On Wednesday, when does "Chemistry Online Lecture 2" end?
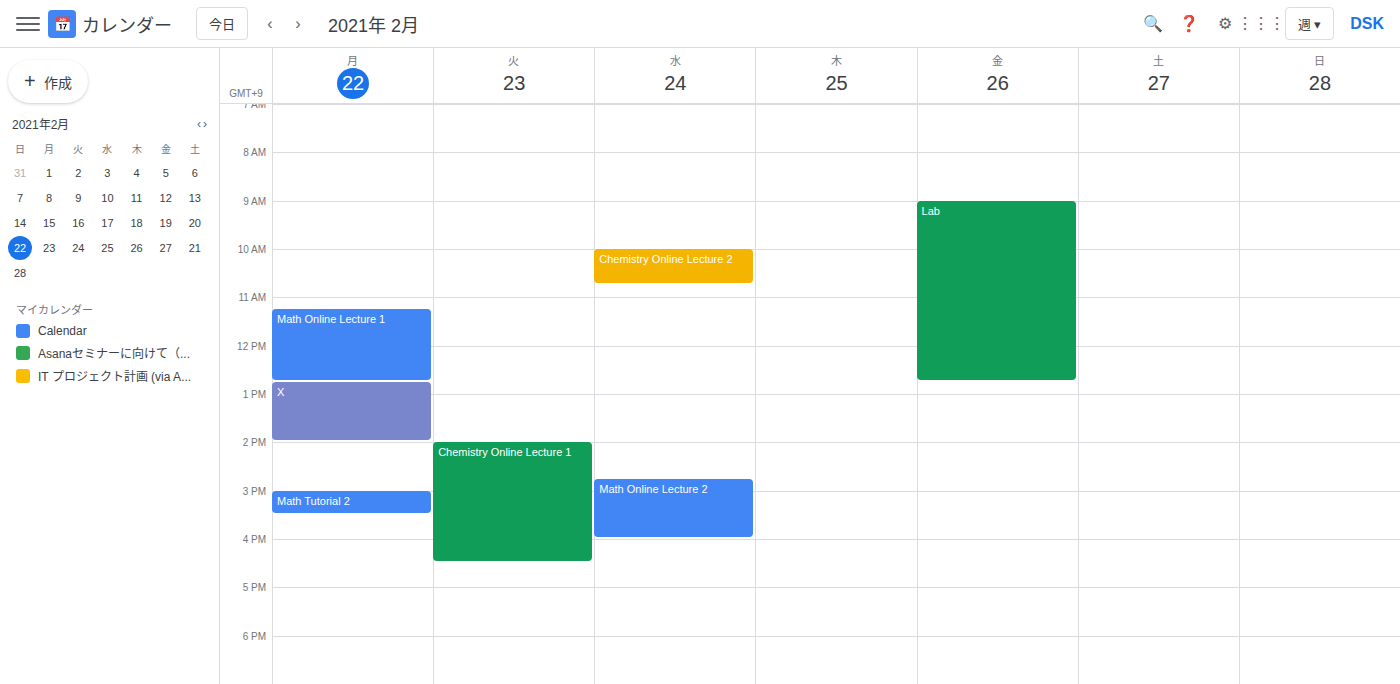
10:45